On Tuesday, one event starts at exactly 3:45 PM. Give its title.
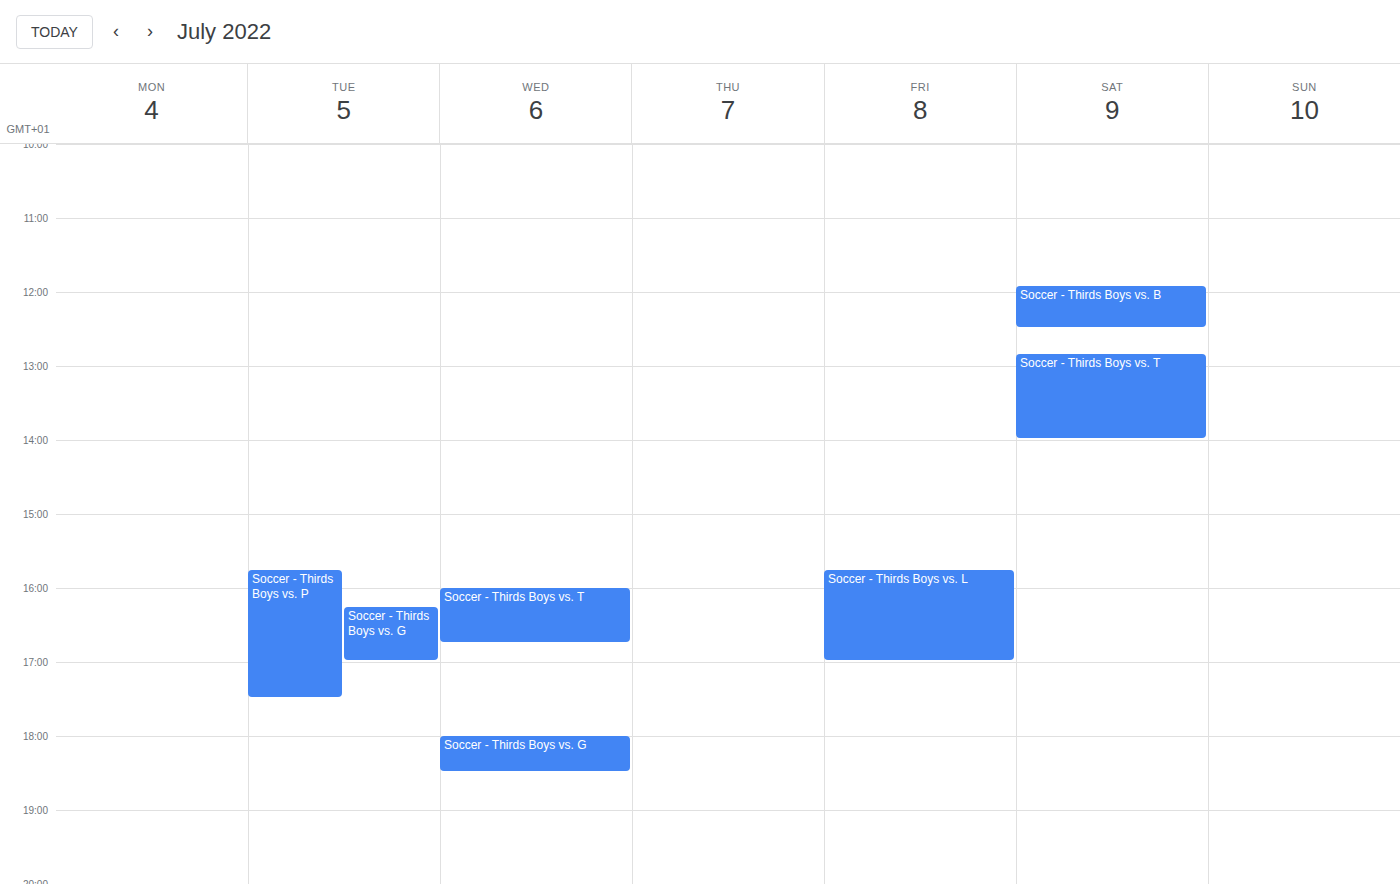
"Soccer - Thirds Boys vs. P"